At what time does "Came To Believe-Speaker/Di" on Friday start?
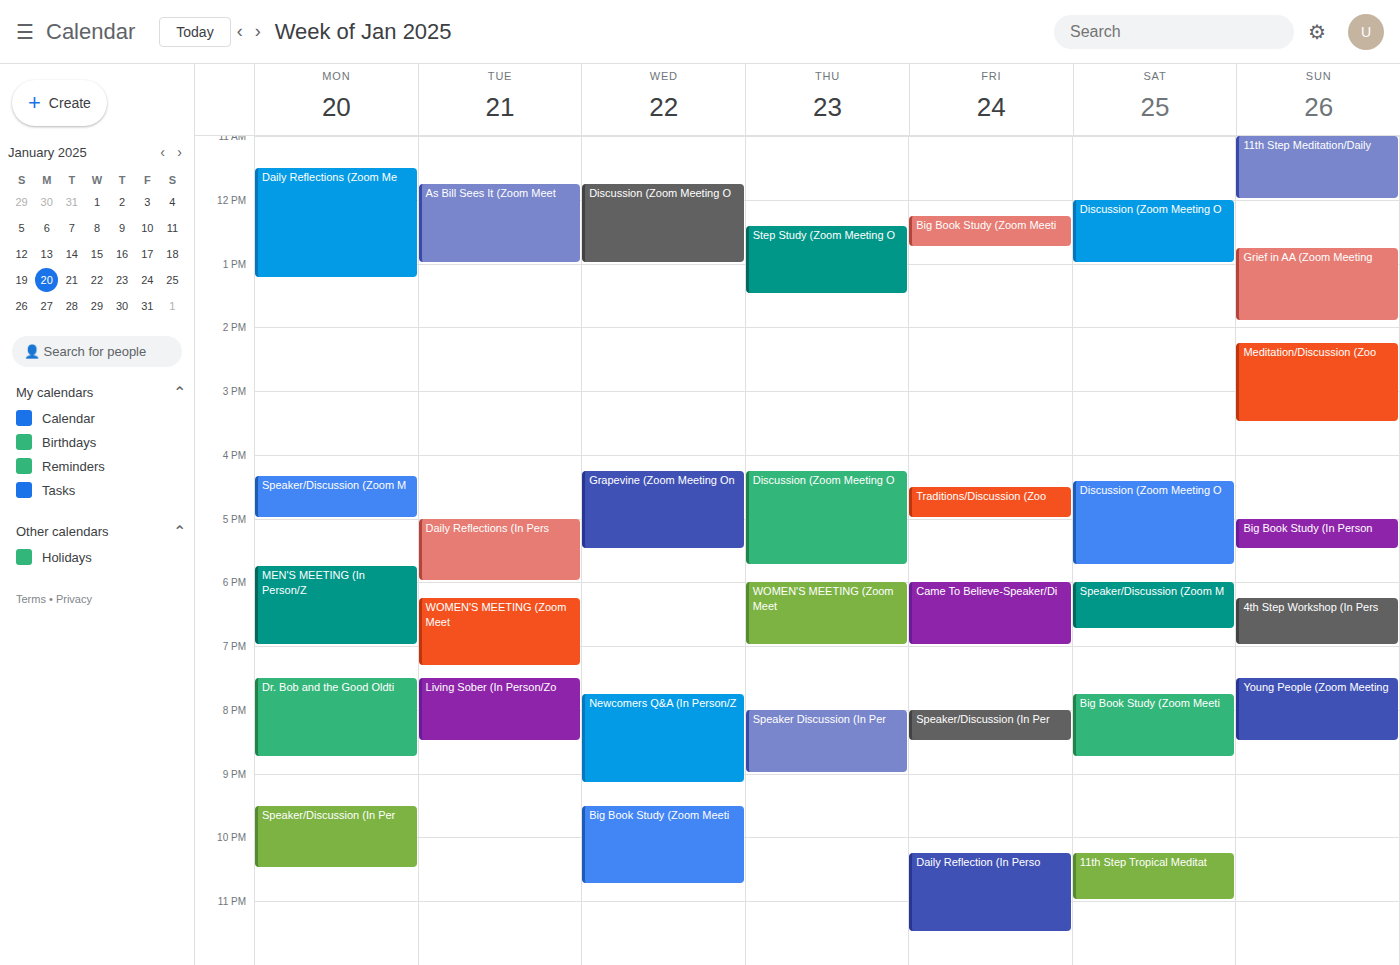
6:00 PM